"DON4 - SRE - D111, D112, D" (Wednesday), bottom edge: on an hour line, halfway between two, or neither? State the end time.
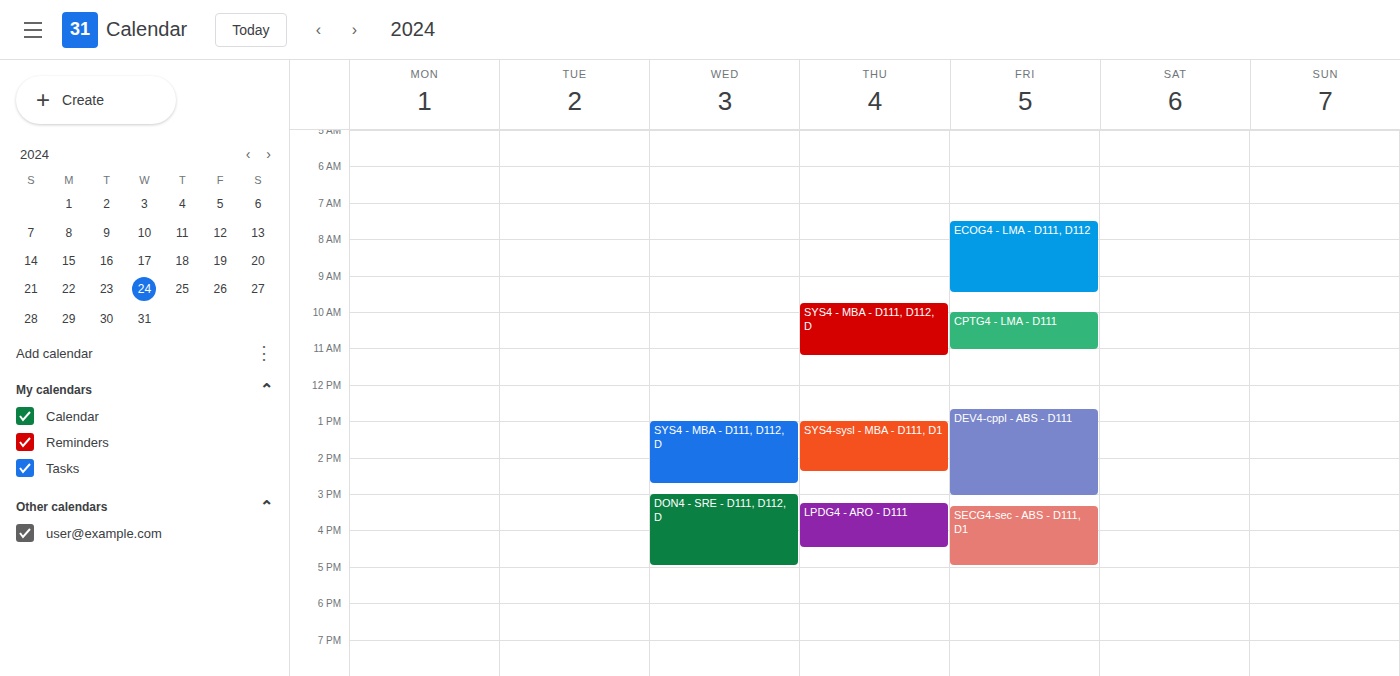
17:00 -- exactly on the 17:00 line.